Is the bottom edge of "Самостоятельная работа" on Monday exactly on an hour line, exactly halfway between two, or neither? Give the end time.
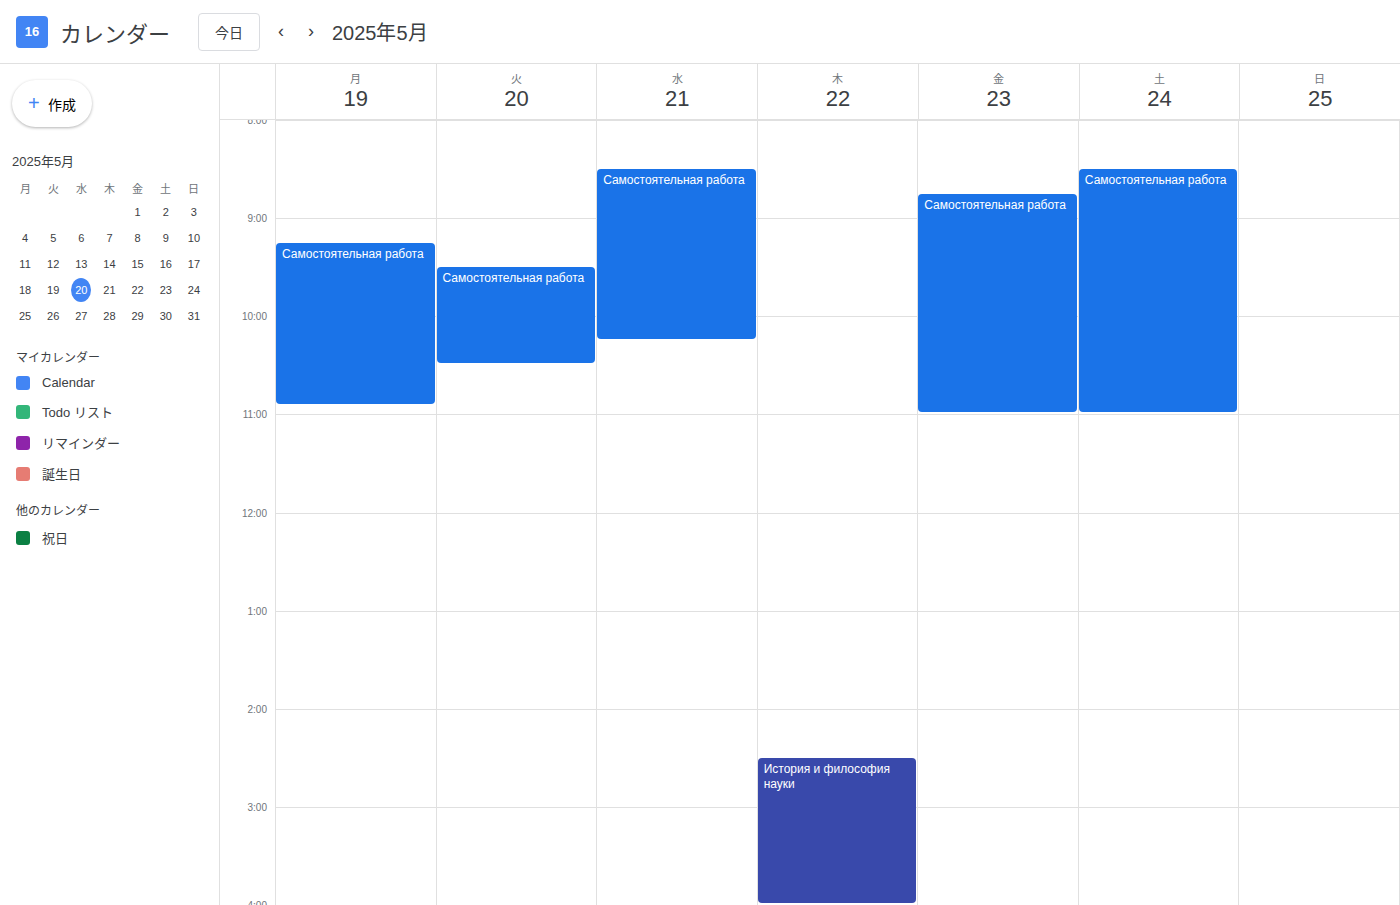
10:55 -- neither: 55 minutes below the 10:00 line and 5 minutes above the 11:00 line.